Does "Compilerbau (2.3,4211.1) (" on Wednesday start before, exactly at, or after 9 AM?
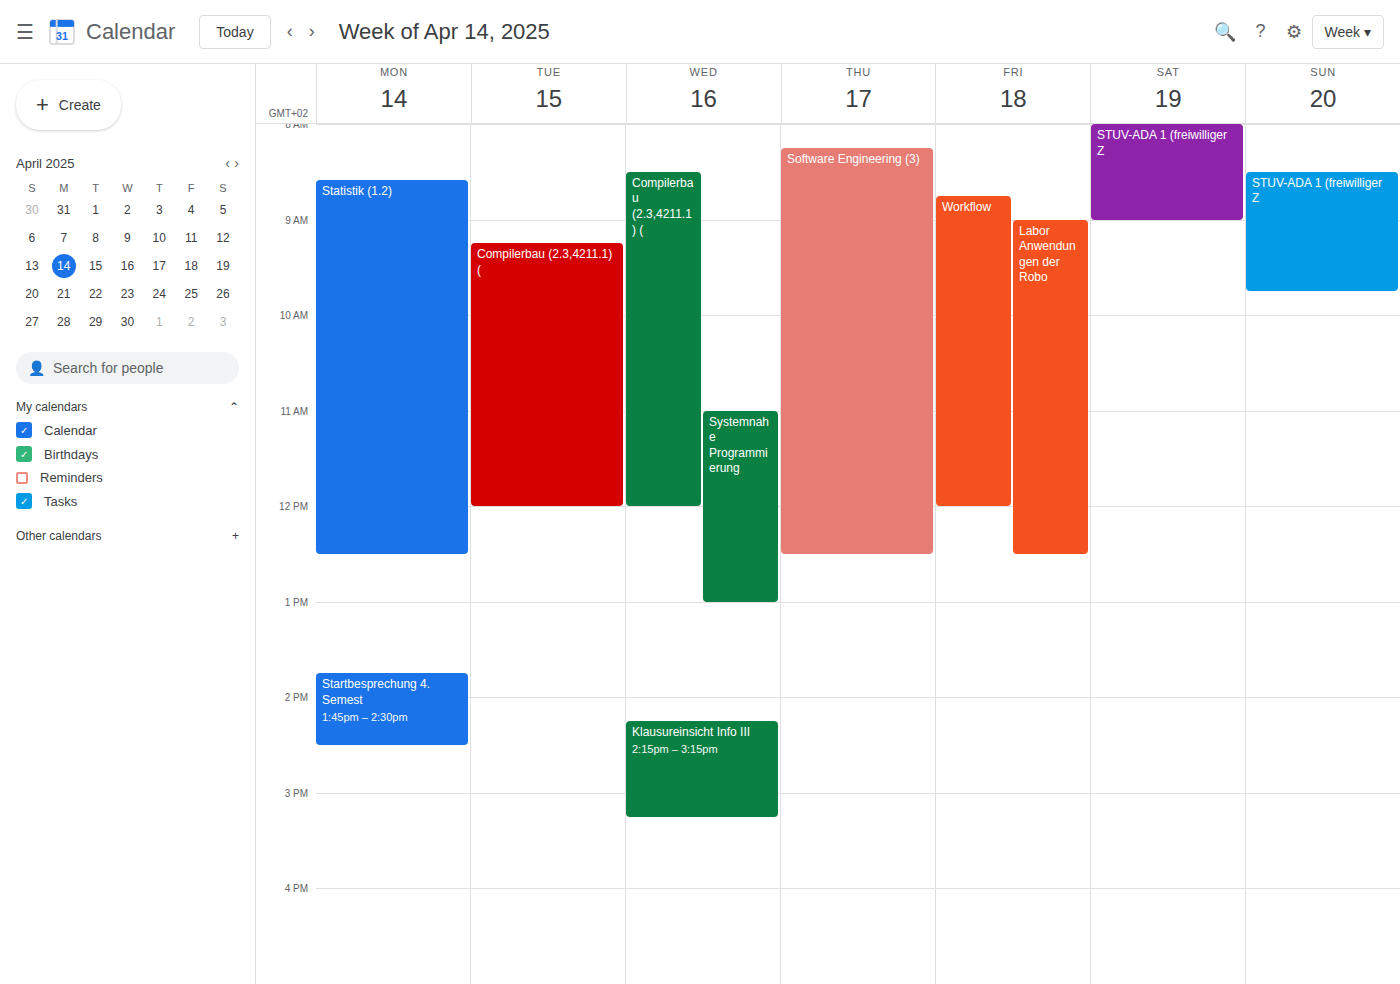
8:30 AM -- before 9 AM, 30 minutes above the 9 AM line.